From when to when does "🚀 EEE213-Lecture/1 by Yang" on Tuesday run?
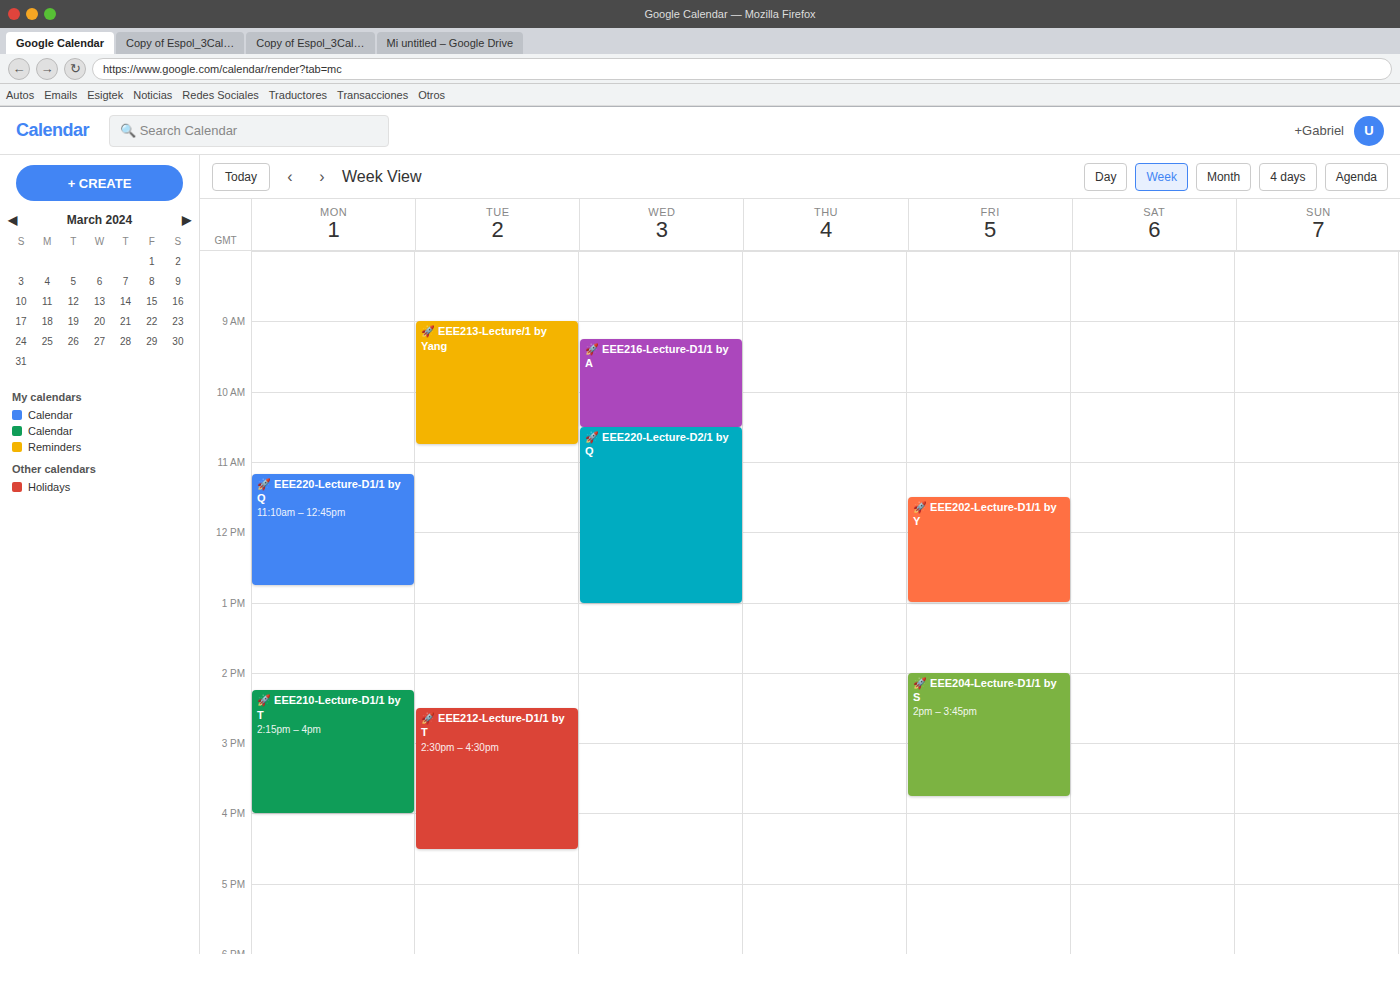
9:00 AM to 10:45 AM